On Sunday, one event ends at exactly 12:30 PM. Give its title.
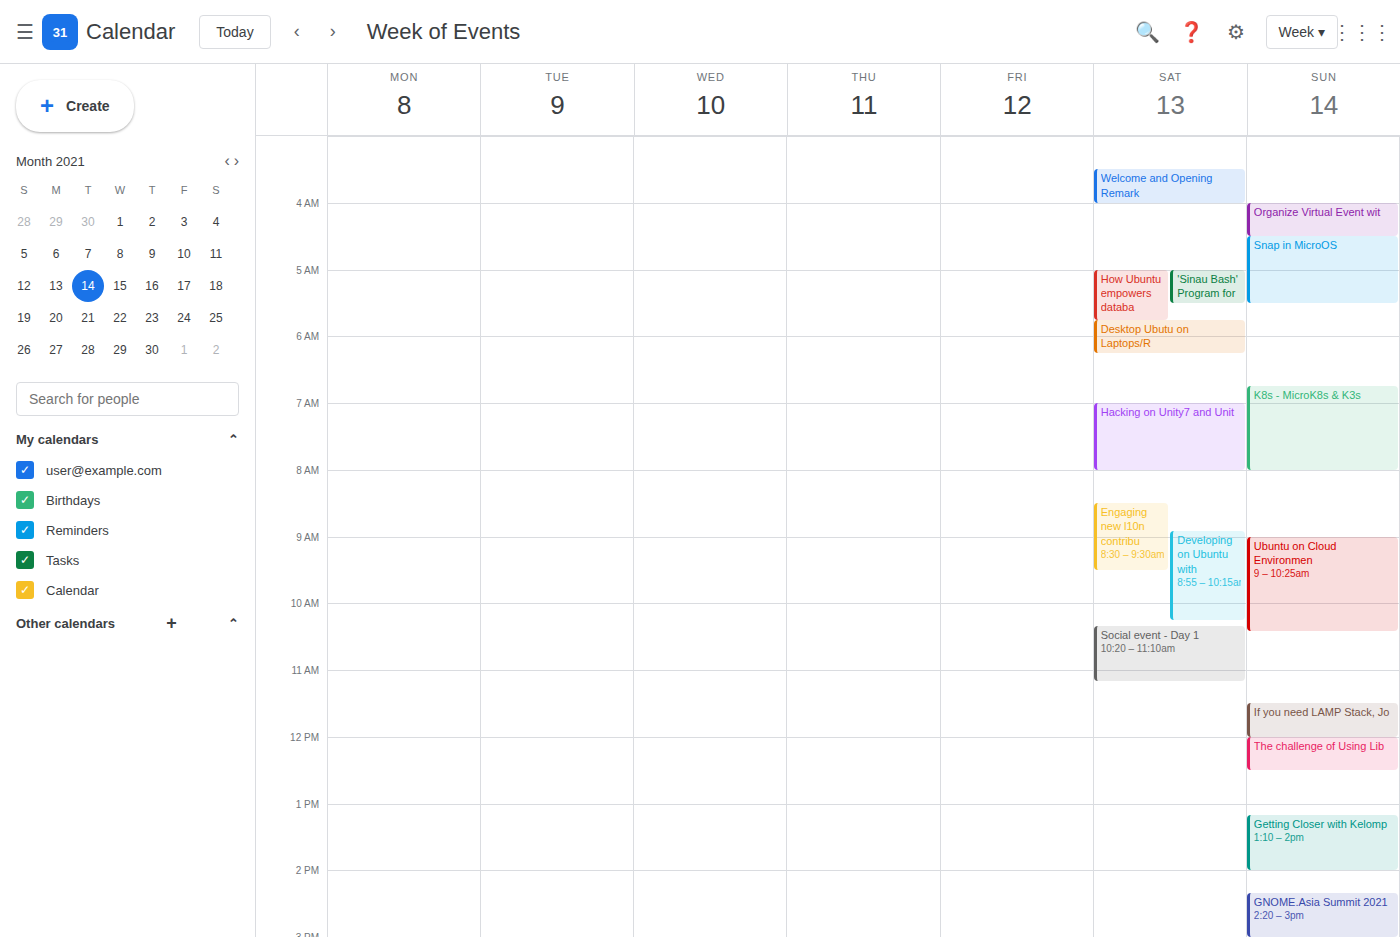
"The challenge of Using Lib"